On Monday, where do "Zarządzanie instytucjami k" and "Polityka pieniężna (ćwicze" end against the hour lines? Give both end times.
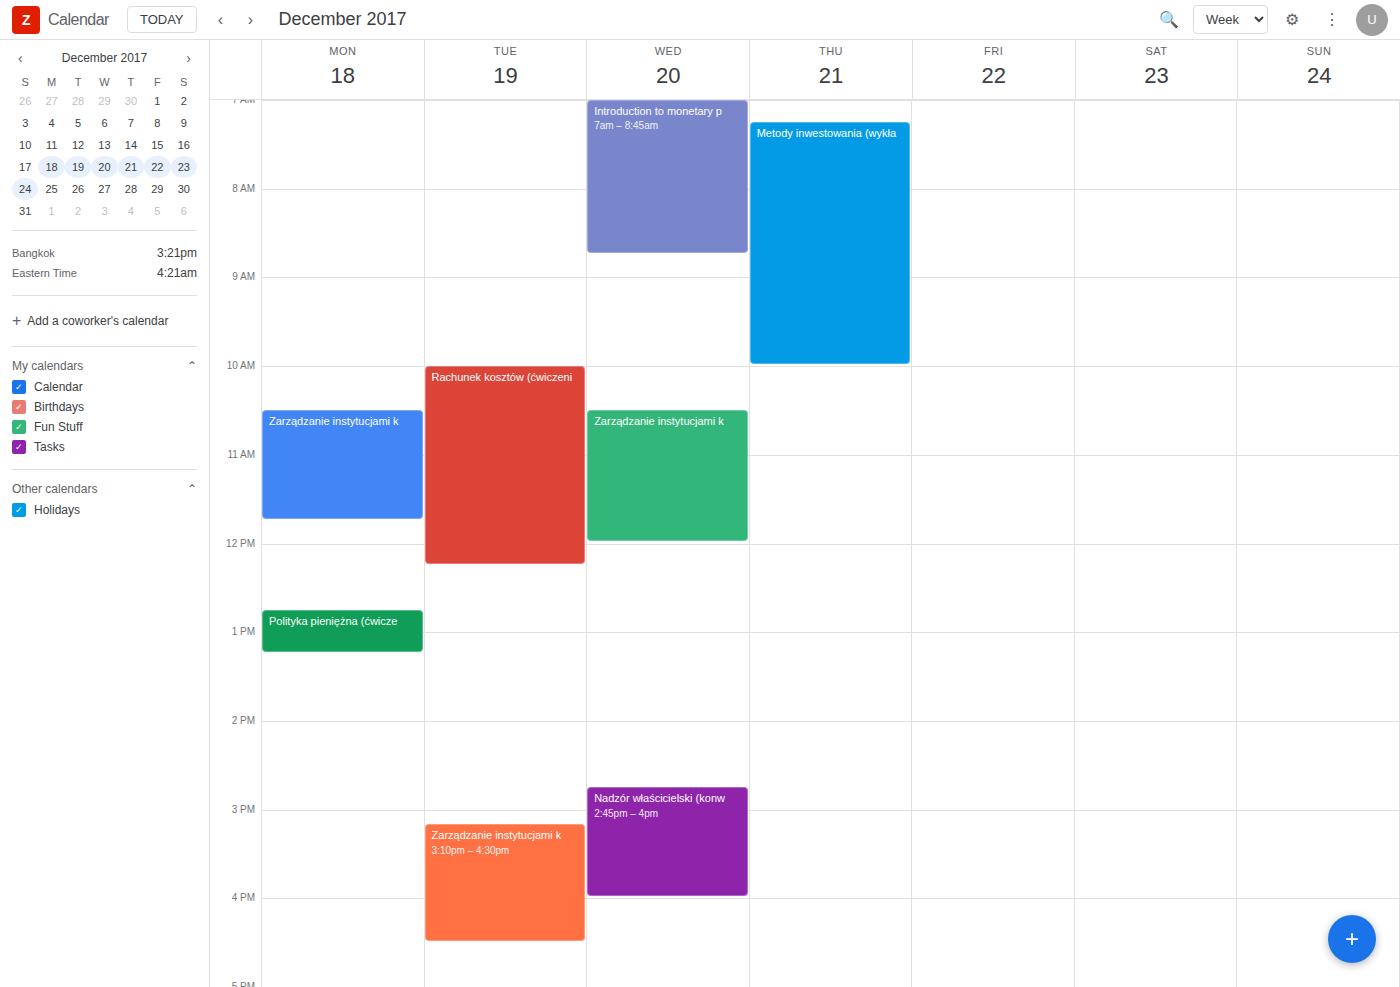
"Zarządzanie instytucjami k": 11:45 AM, neither: three quarters of the way from the 11 AM line to the 12 PM line. "Polityka pieniężna (ćwicze": 1:15 PM, neither: a quarter of the way from the 1 PM line to the 2 PM line.